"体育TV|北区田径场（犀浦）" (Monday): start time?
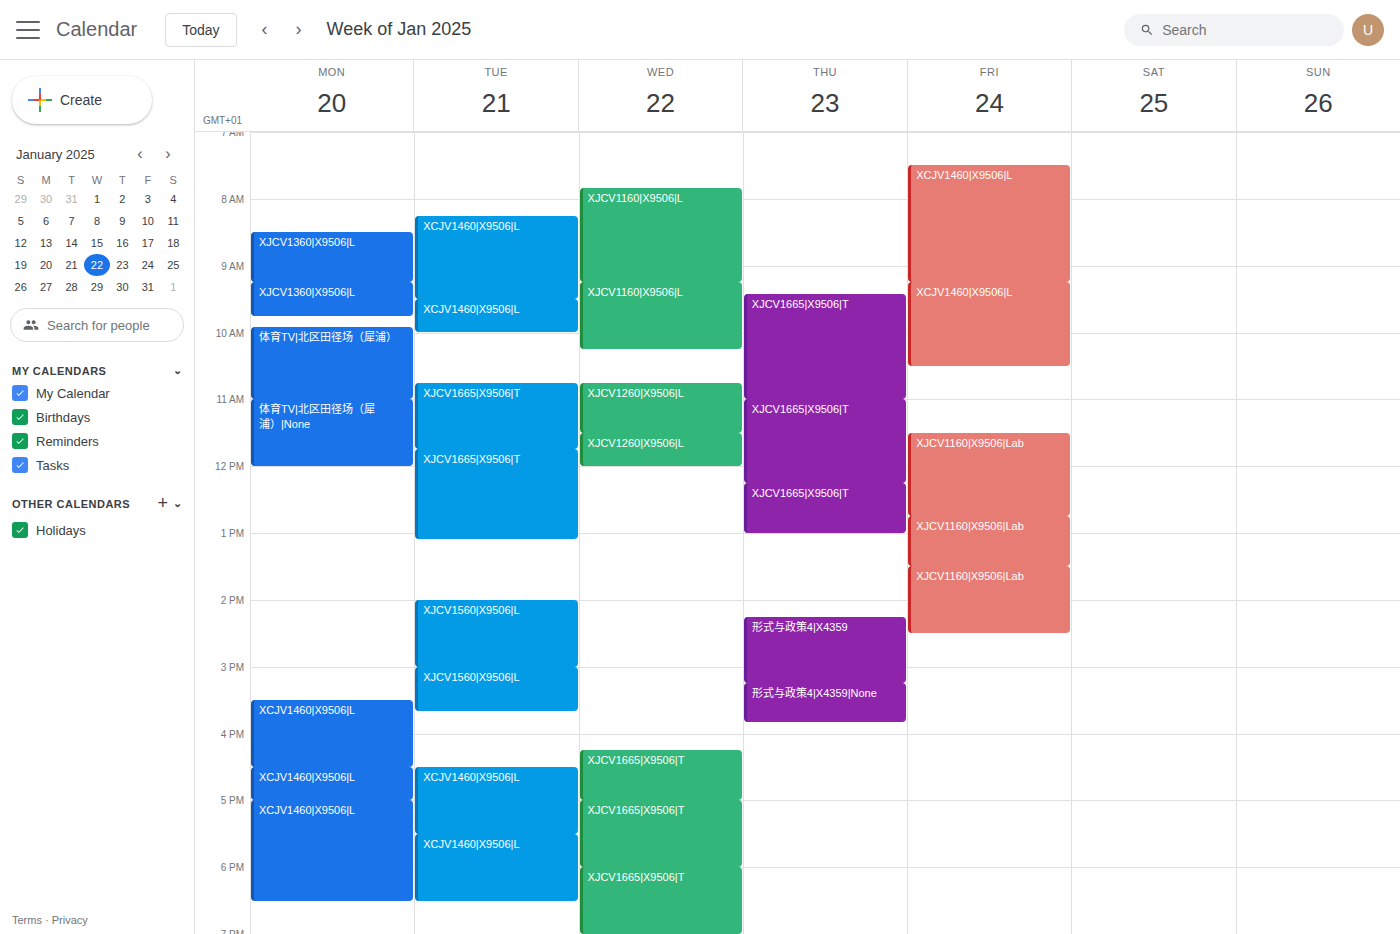
9:55 AM